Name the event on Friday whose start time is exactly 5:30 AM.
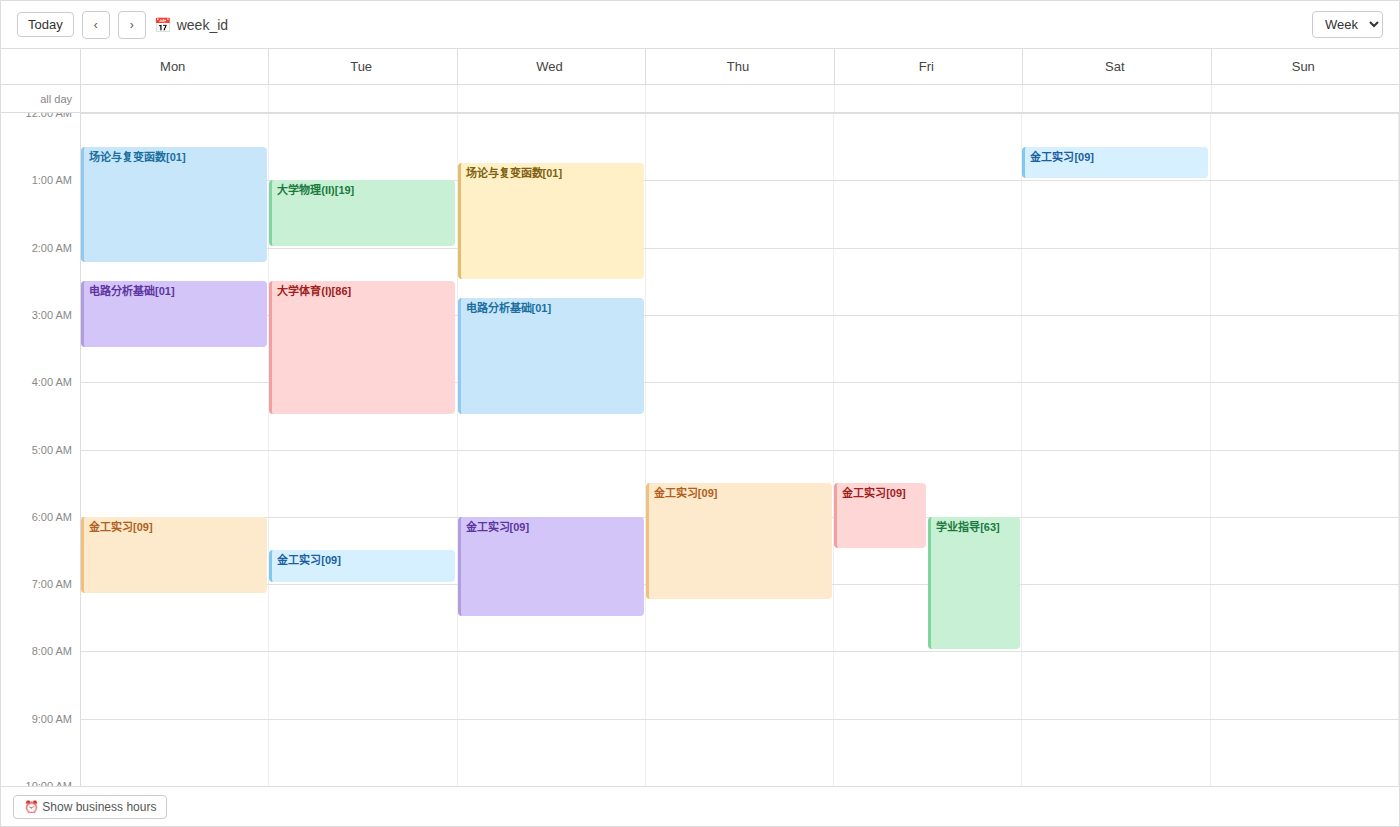
"金工实习[09]"